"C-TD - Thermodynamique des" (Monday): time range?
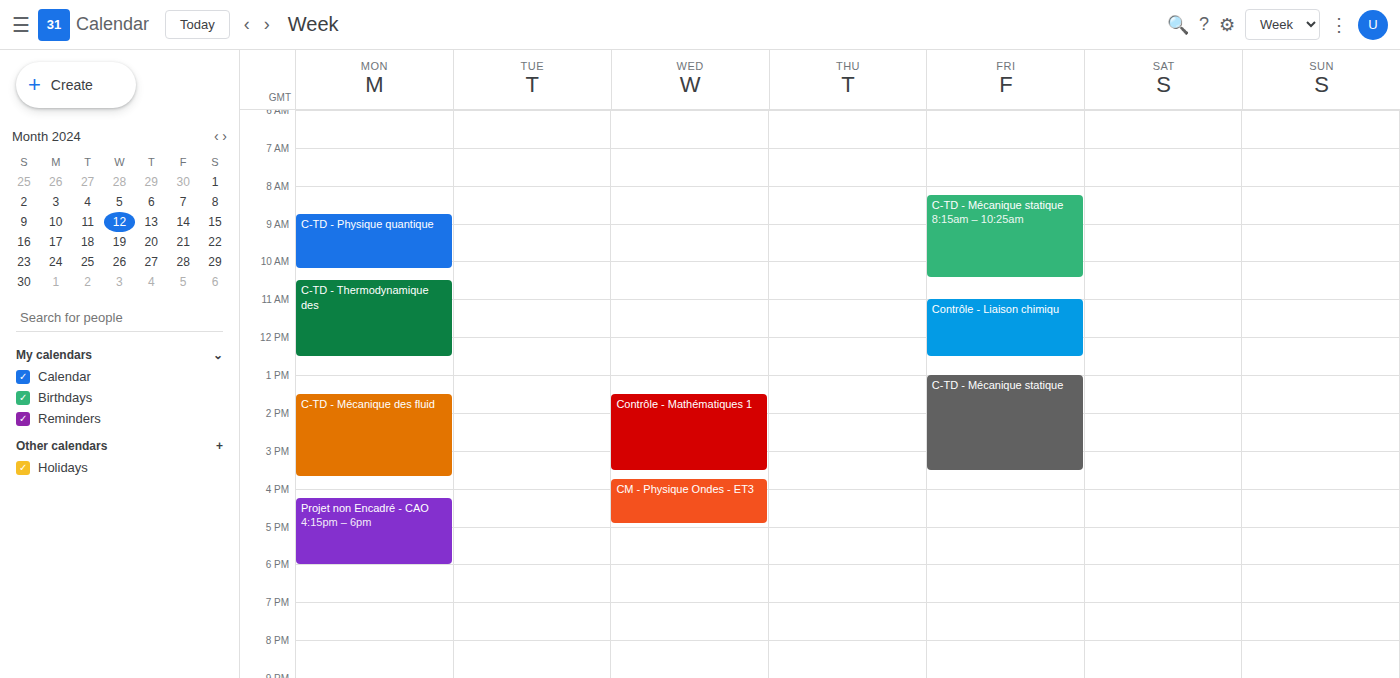
10:30 to 12:30